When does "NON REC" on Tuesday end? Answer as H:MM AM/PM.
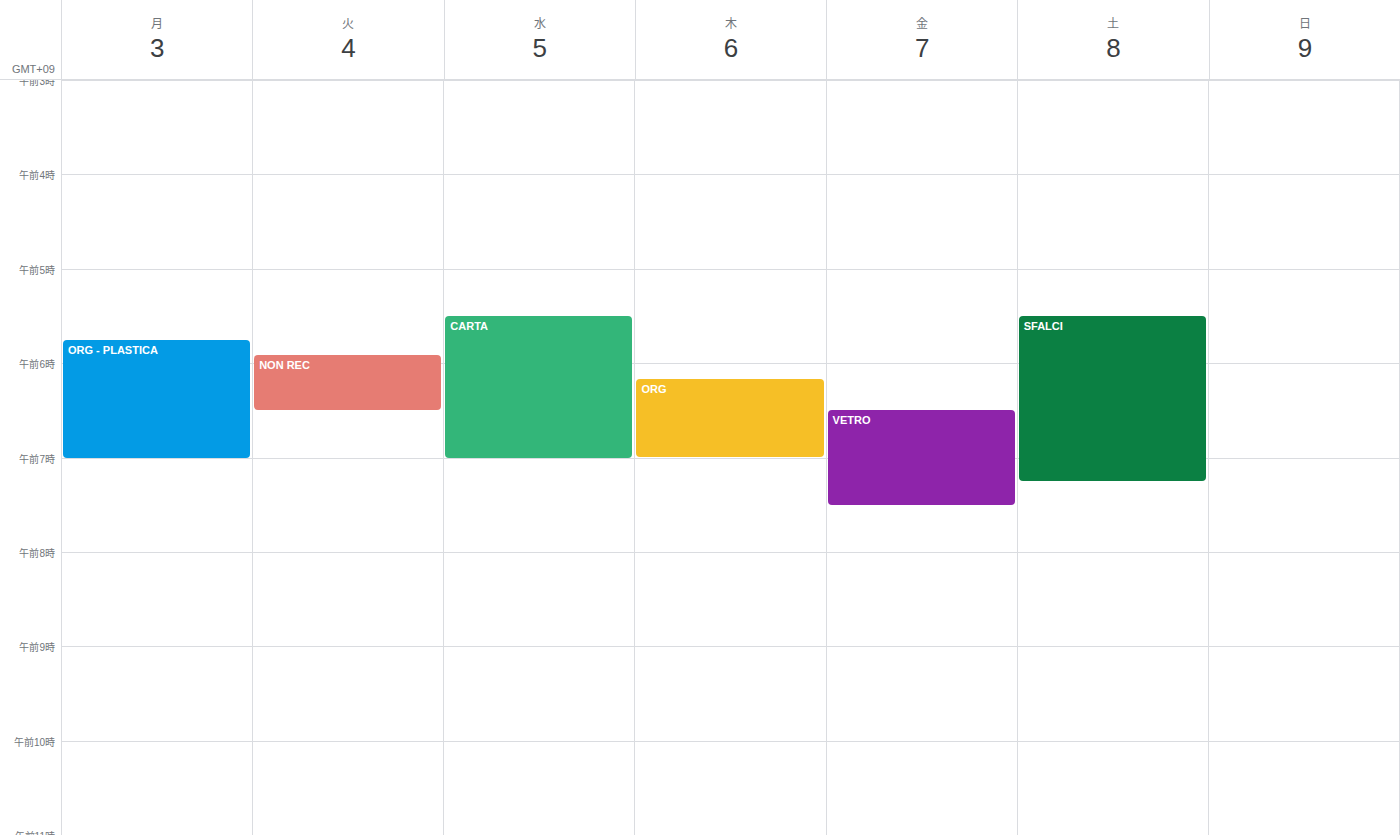
6:30 AM